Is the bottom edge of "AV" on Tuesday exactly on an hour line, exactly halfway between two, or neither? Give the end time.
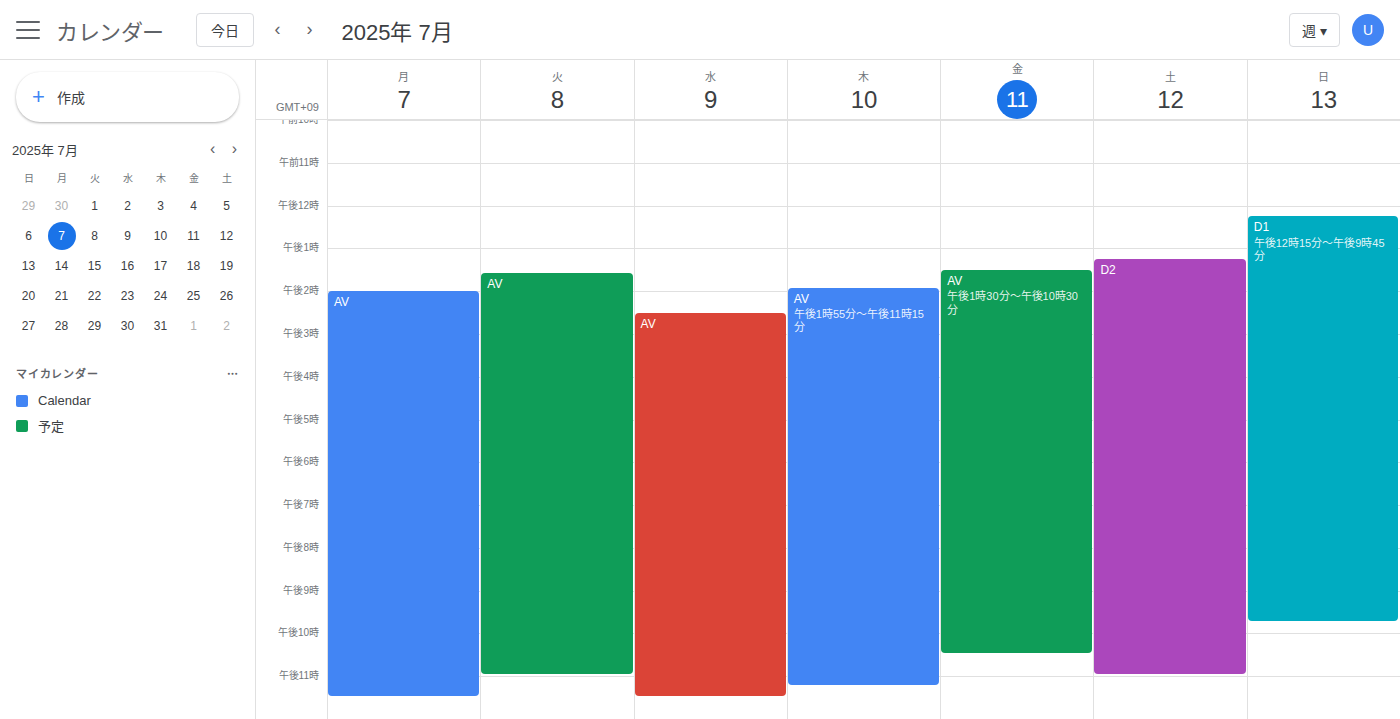
11:00 PM -- exactly on the 11 PM line.